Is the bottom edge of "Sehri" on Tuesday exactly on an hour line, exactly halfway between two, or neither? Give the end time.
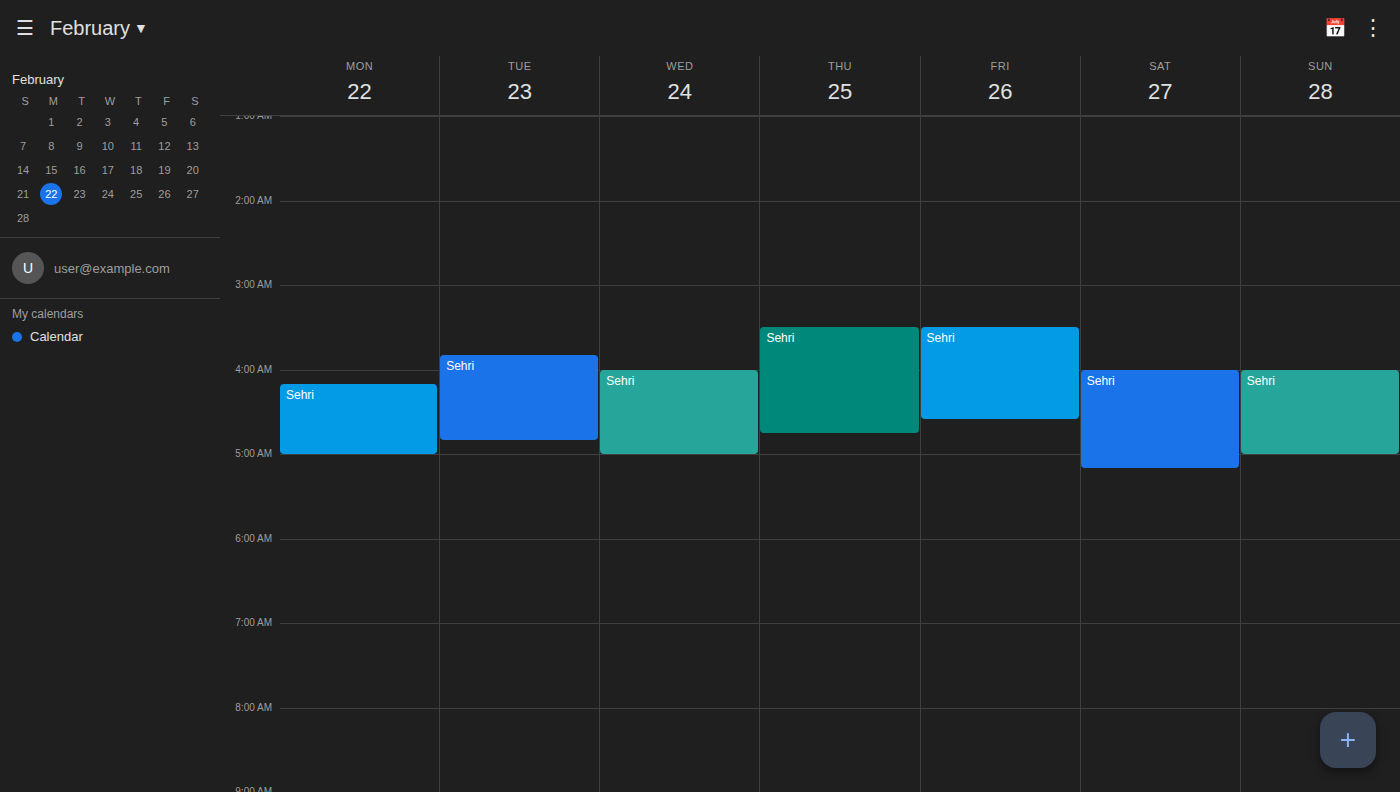
4:50 AM -- neither: 50 minutes below the 4 AM line and 10 minutes above the 5 AM line.